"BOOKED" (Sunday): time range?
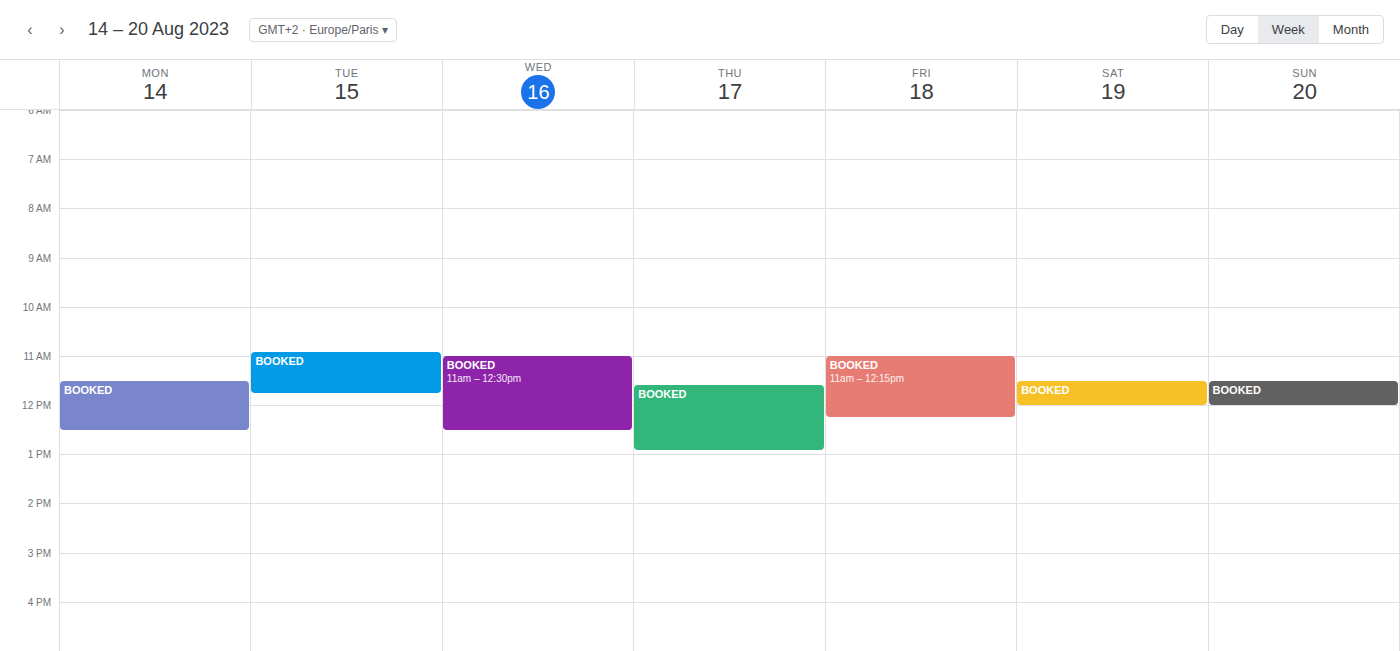
11:30 AM to 12:00 PM